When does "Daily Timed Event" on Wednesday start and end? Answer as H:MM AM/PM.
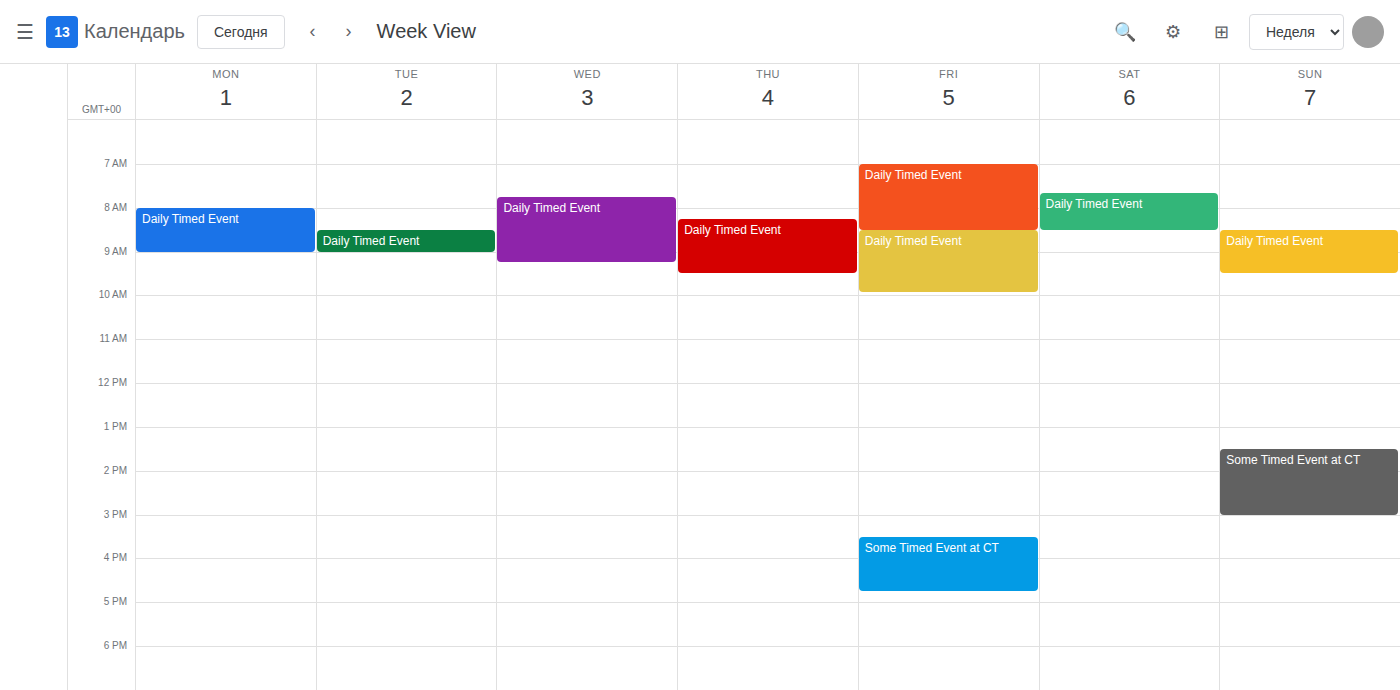
7:45 AM to 9:15 AM